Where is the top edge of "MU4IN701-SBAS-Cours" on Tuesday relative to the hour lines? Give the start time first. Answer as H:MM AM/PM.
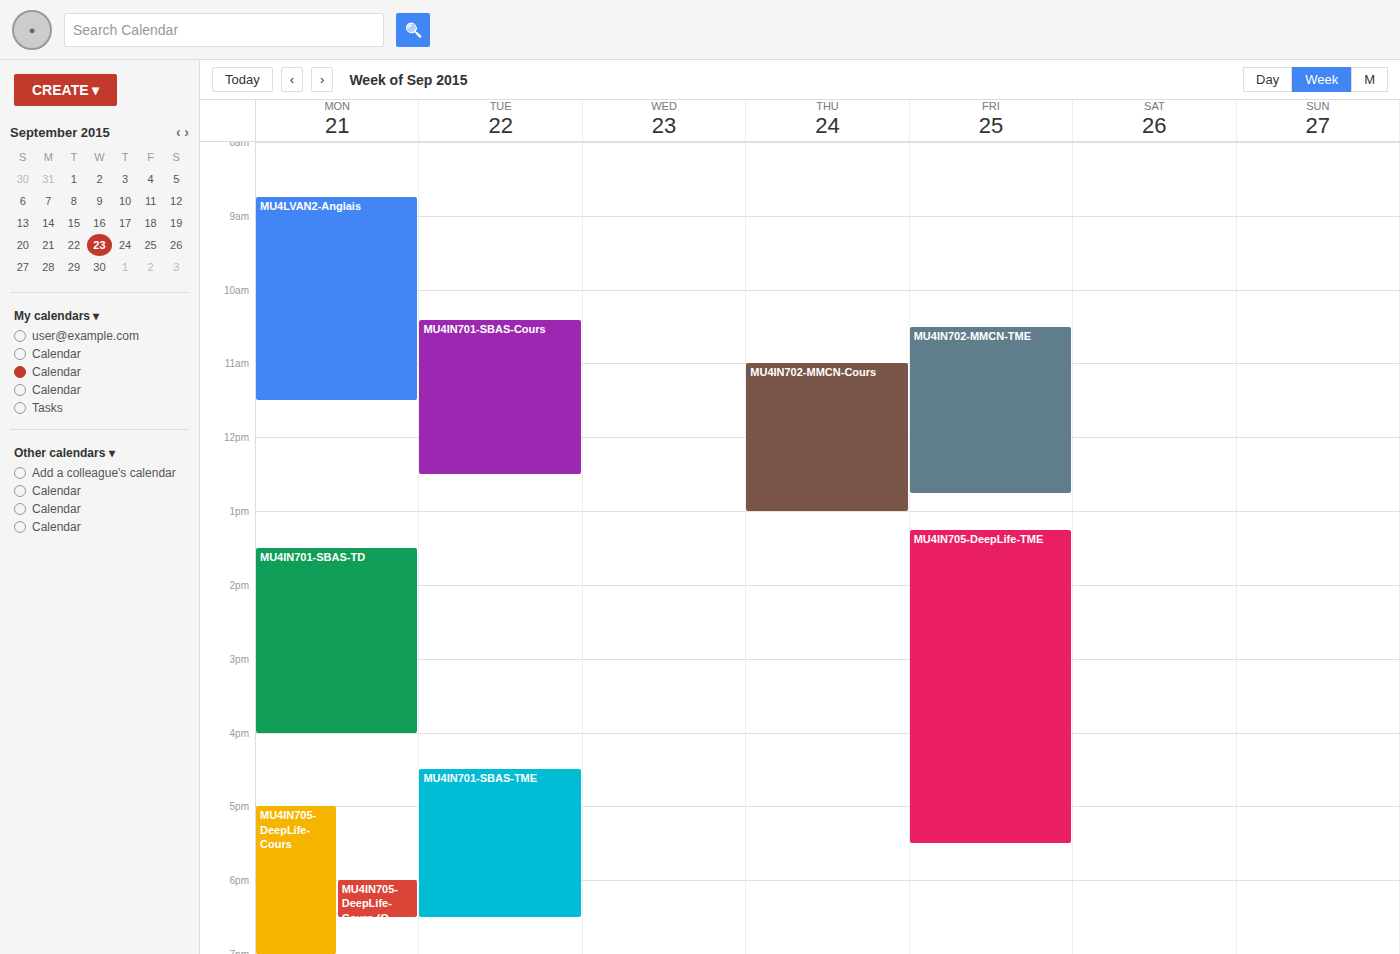
10:25 AM -- neither: 25 minutes below the 10 AM line and 35 minutes above the 11 AM line.